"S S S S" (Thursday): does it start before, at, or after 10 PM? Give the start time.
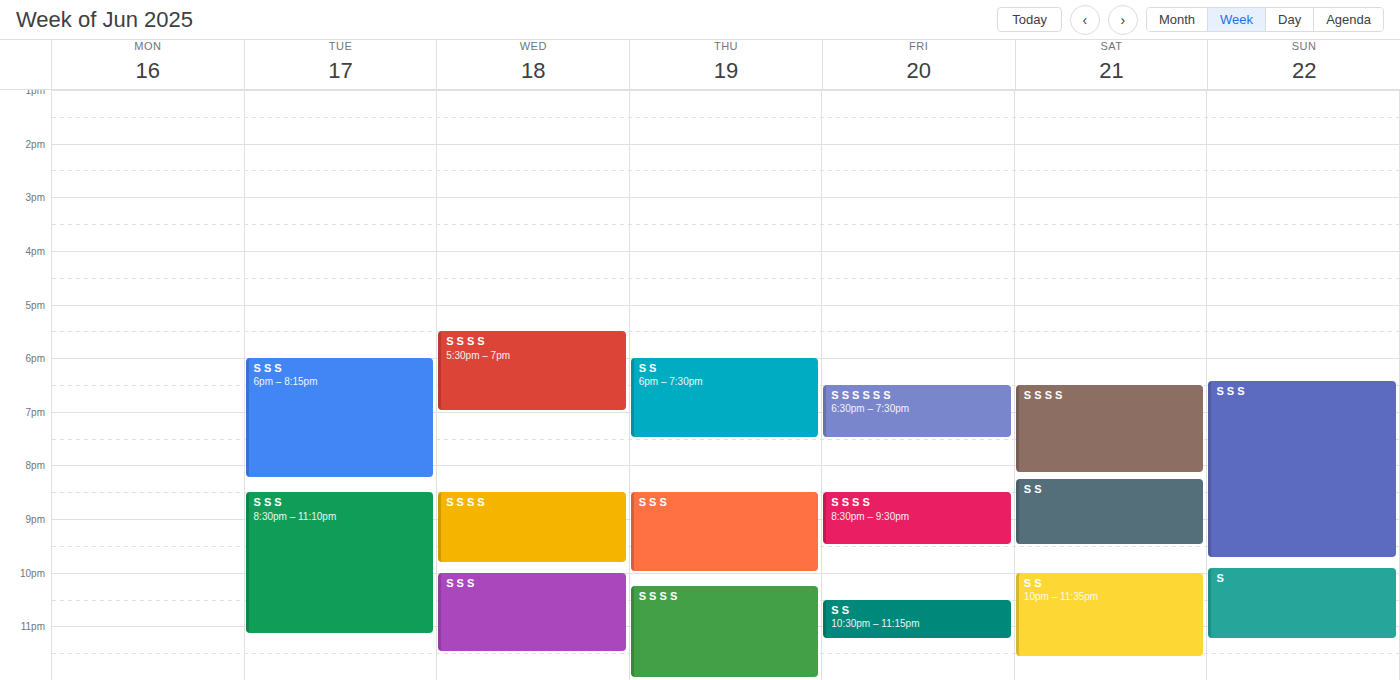
10:15 PM -- after 10 PM, 15 minutes below the 10 PM line.